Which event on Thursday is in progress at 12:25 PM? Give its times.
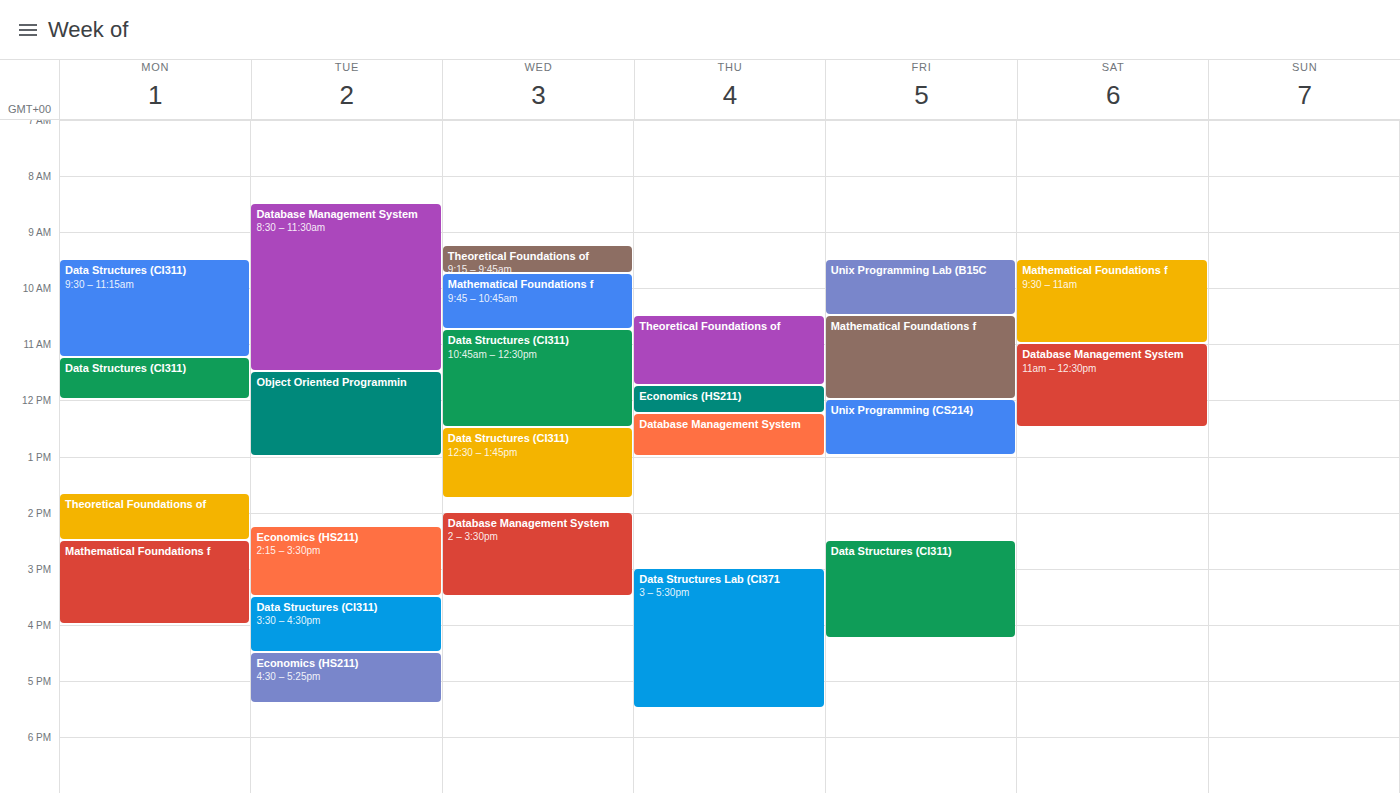
"Database Management System", 12:15 PM to 1:00 PM